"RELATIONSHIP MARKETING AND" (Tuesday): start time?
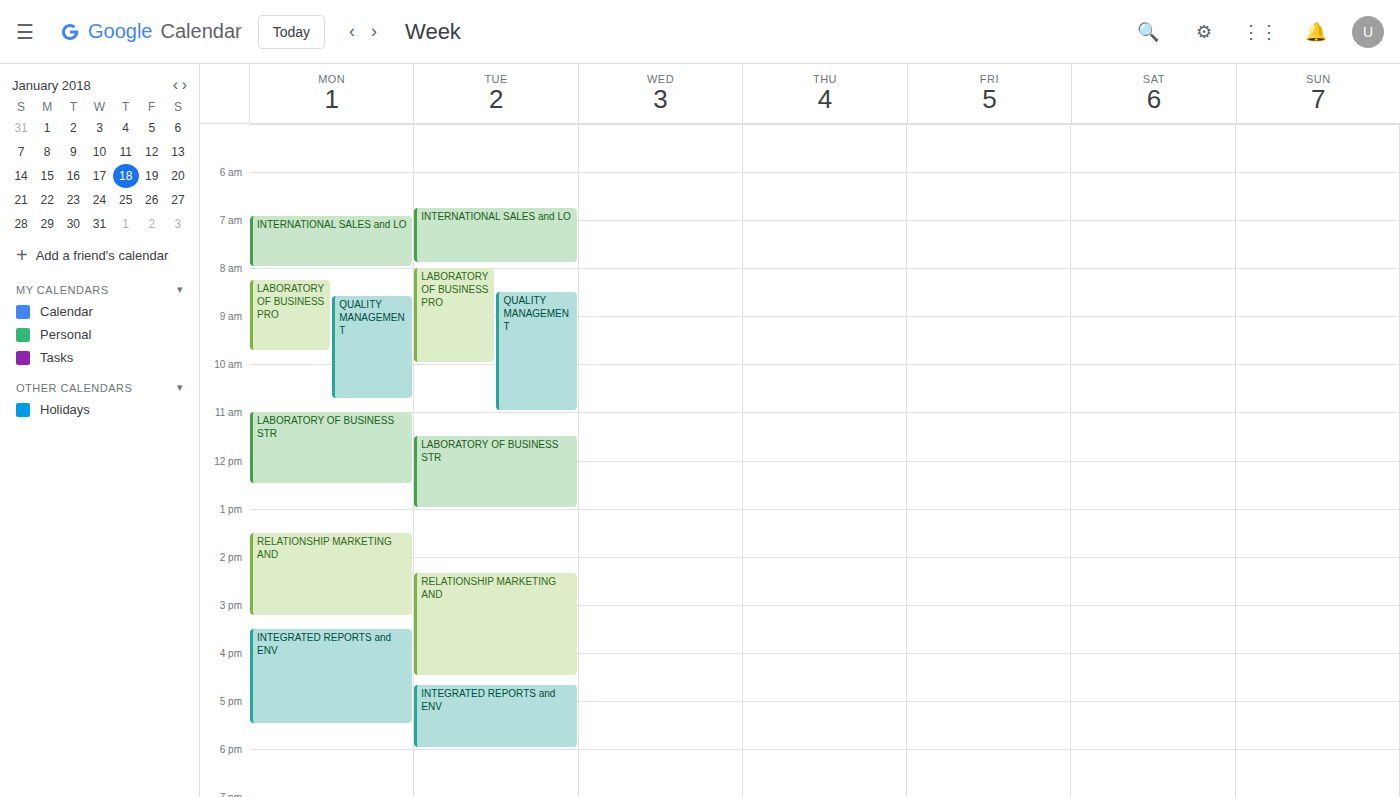
2:20 PM